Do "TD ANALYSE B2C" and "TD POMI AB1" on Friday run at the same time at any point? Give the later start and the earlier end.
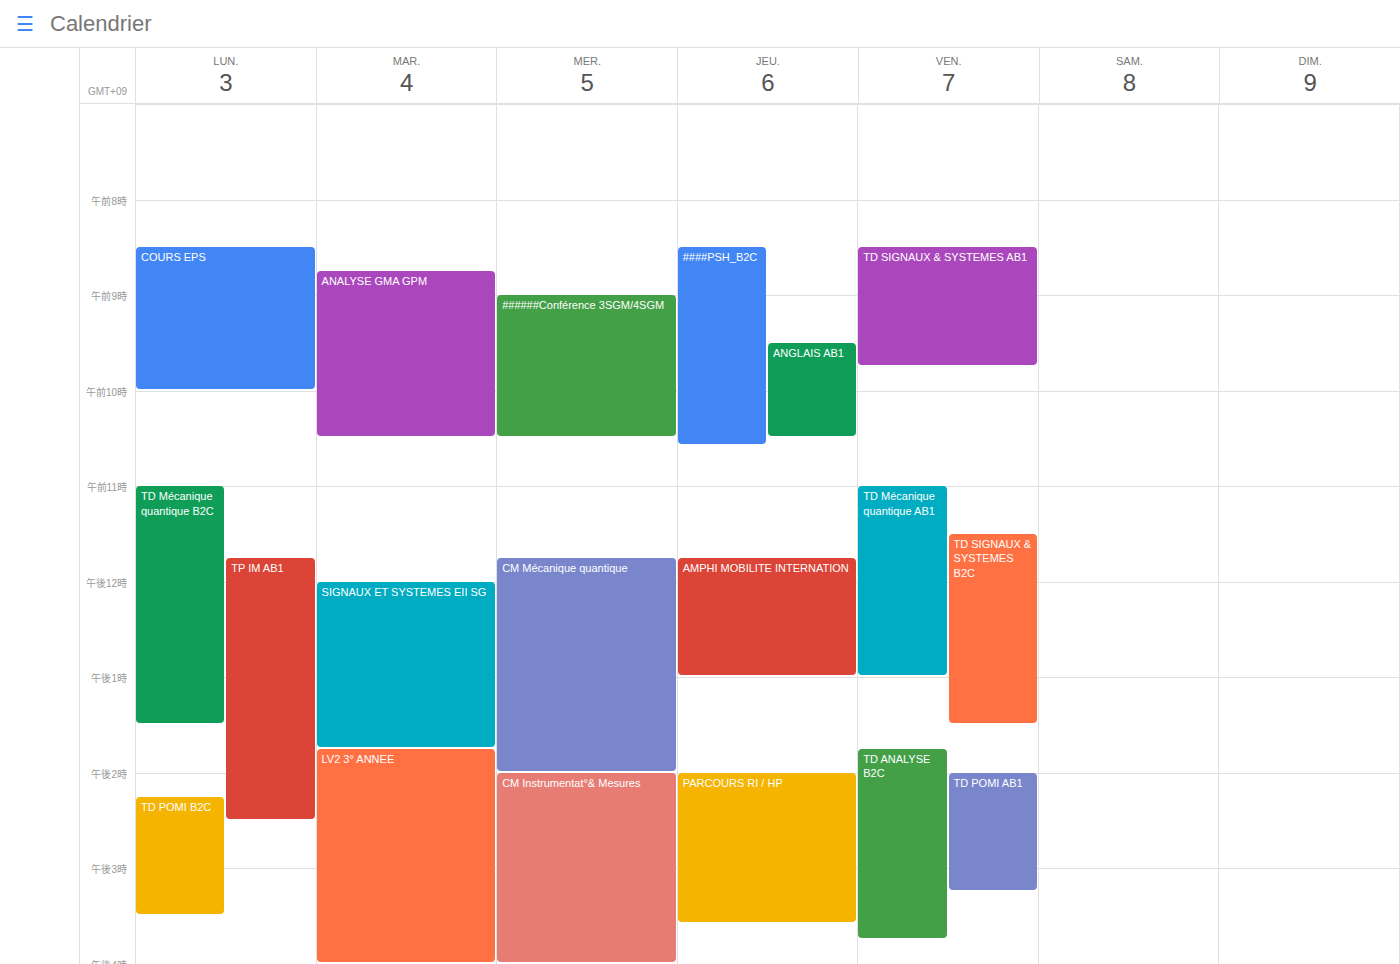
"TD POMI AB1" runs 2:00 PM to 3:15 PM, inside "TD ANALYSE B2C" -- they overlap.